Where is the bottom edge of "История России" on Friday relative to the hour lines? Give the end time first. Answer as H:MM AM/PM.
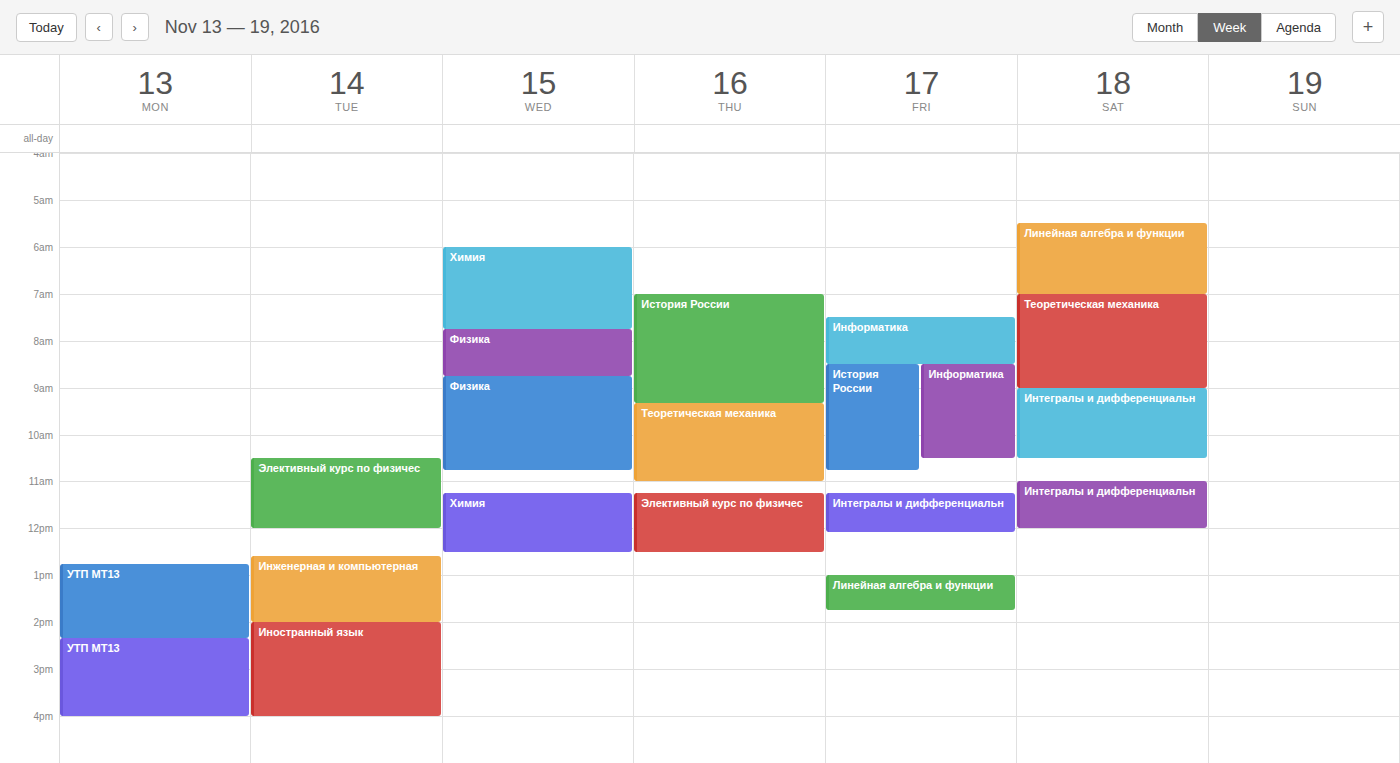
10:45 AM -- neither: three quarters of the way from the 10 AM line to the 11 AM line.